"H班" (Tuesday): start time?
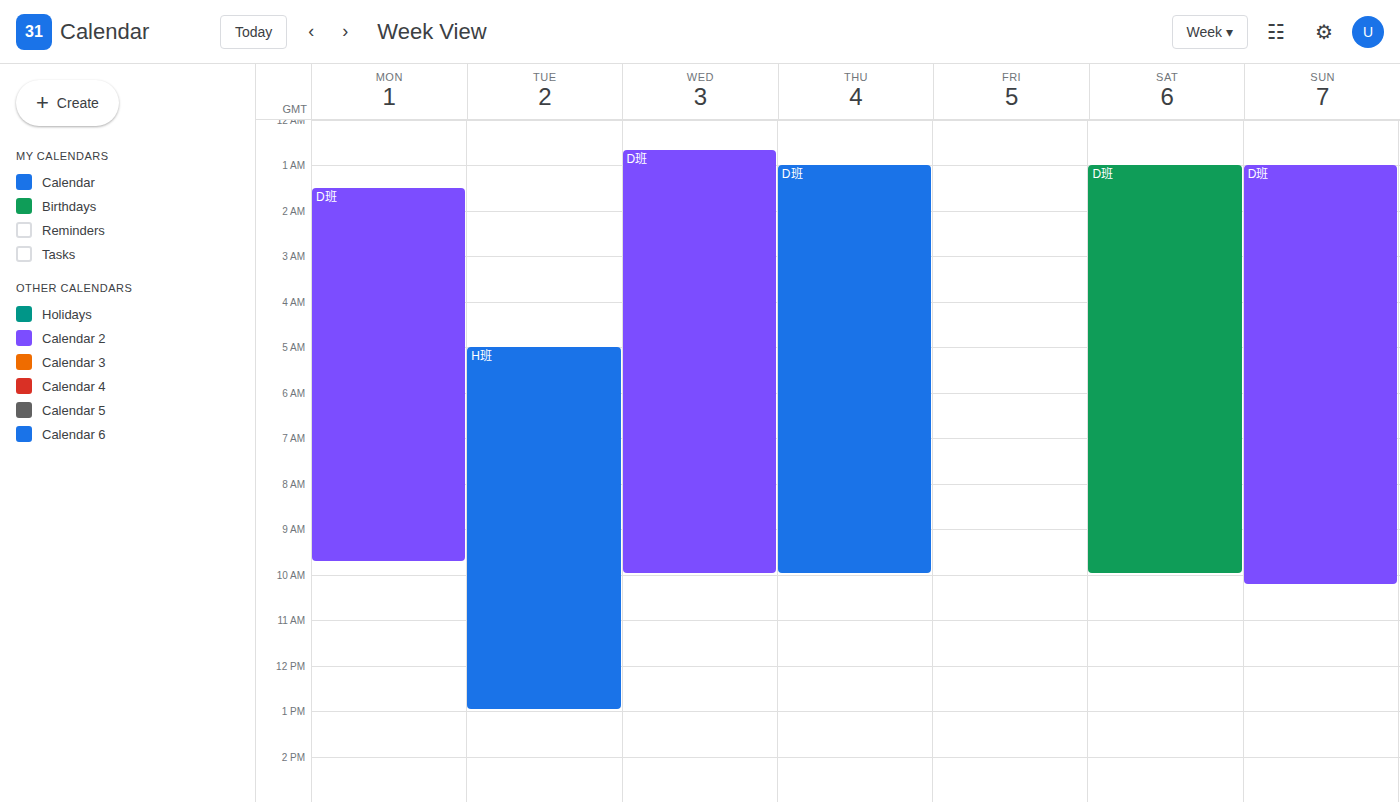
5:00 AM